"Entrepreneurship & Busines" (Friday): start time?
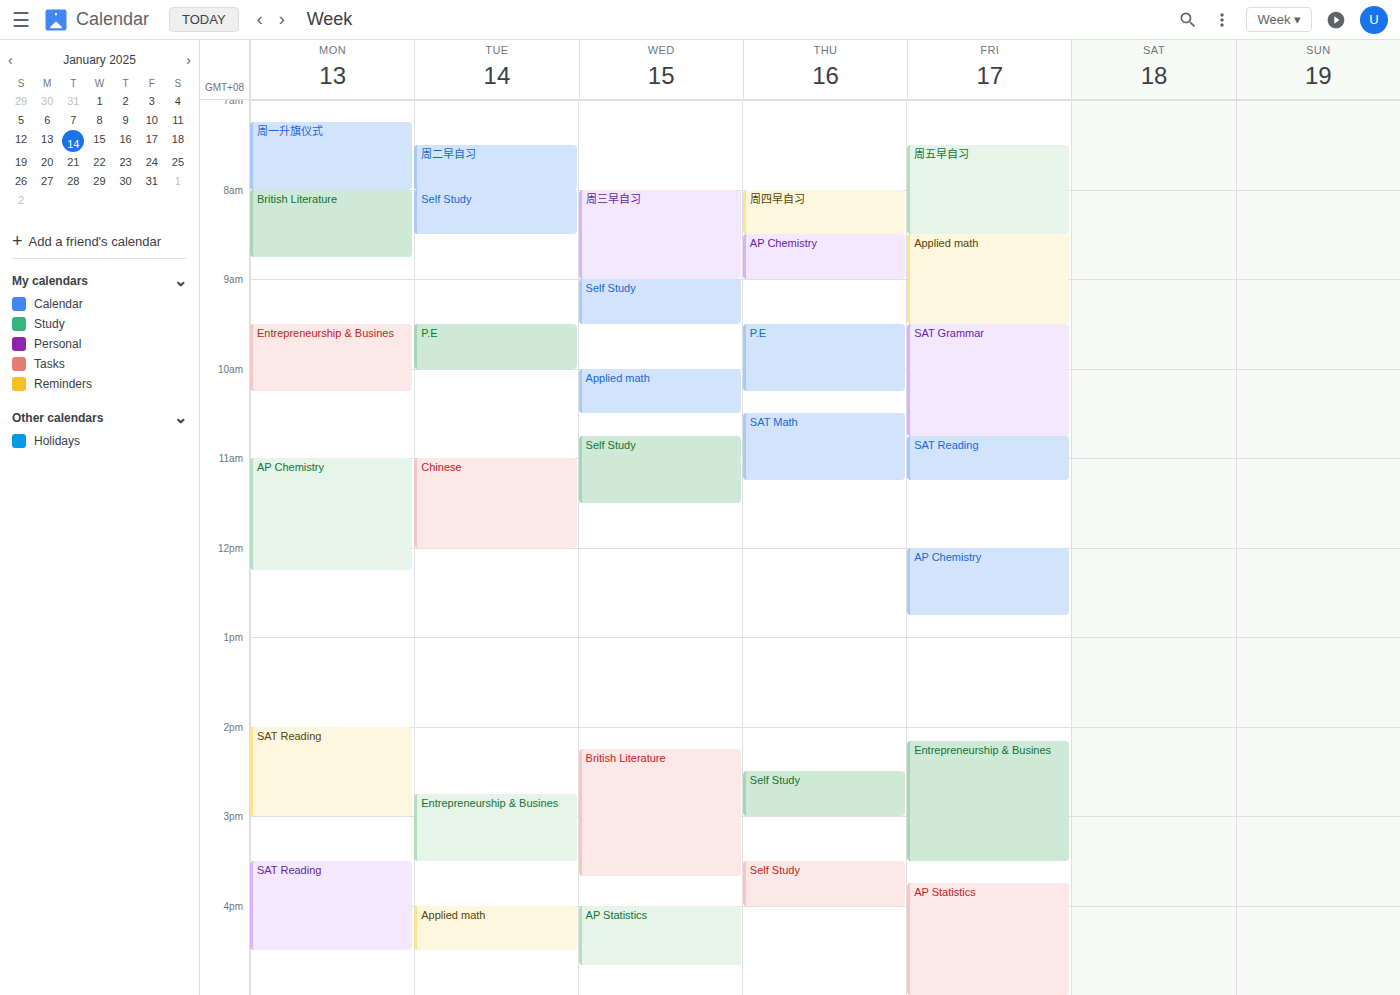
2:10 PM